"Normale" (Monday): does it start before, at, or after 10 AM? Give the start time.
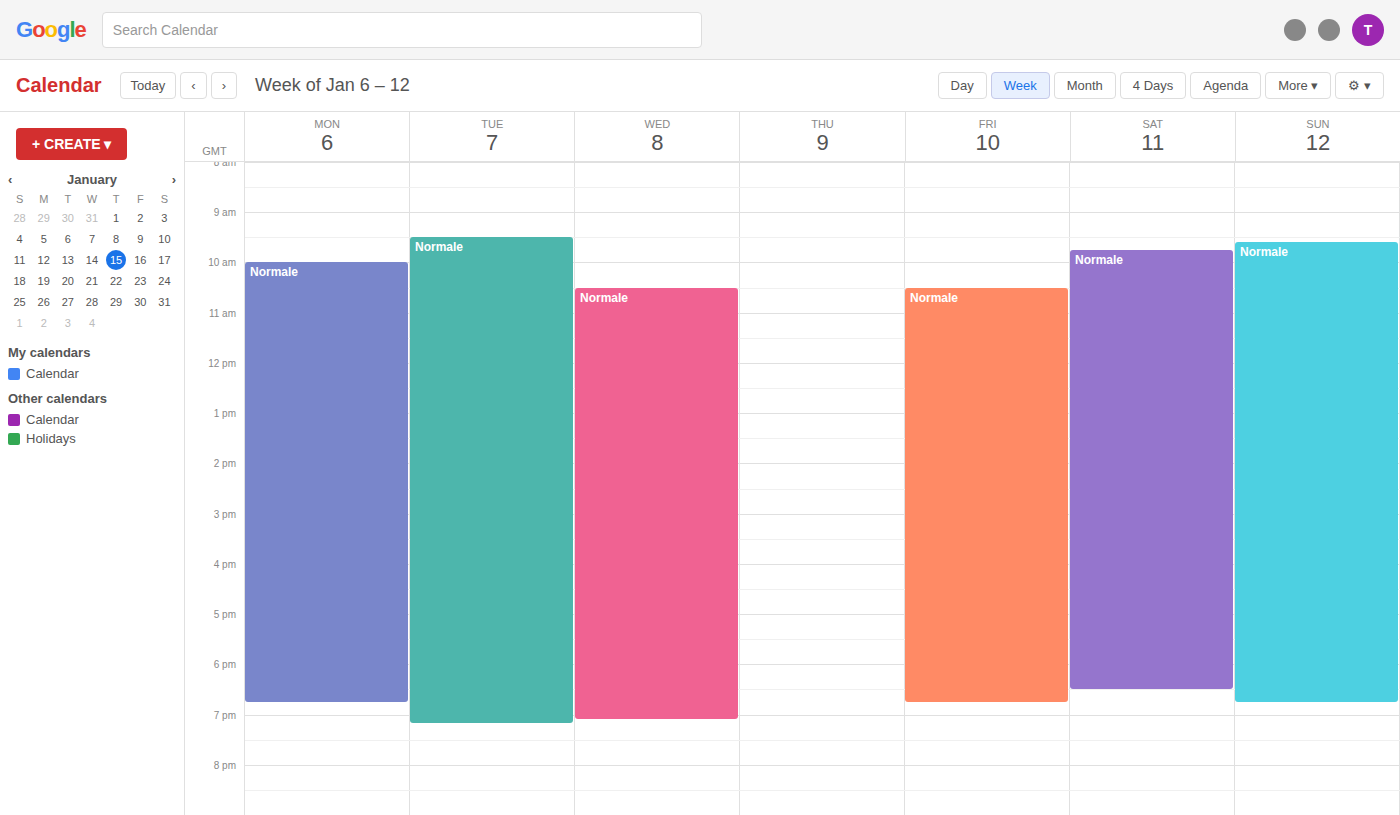
10:00 AM -- exactly at 10 AM, on the 10 AM line.